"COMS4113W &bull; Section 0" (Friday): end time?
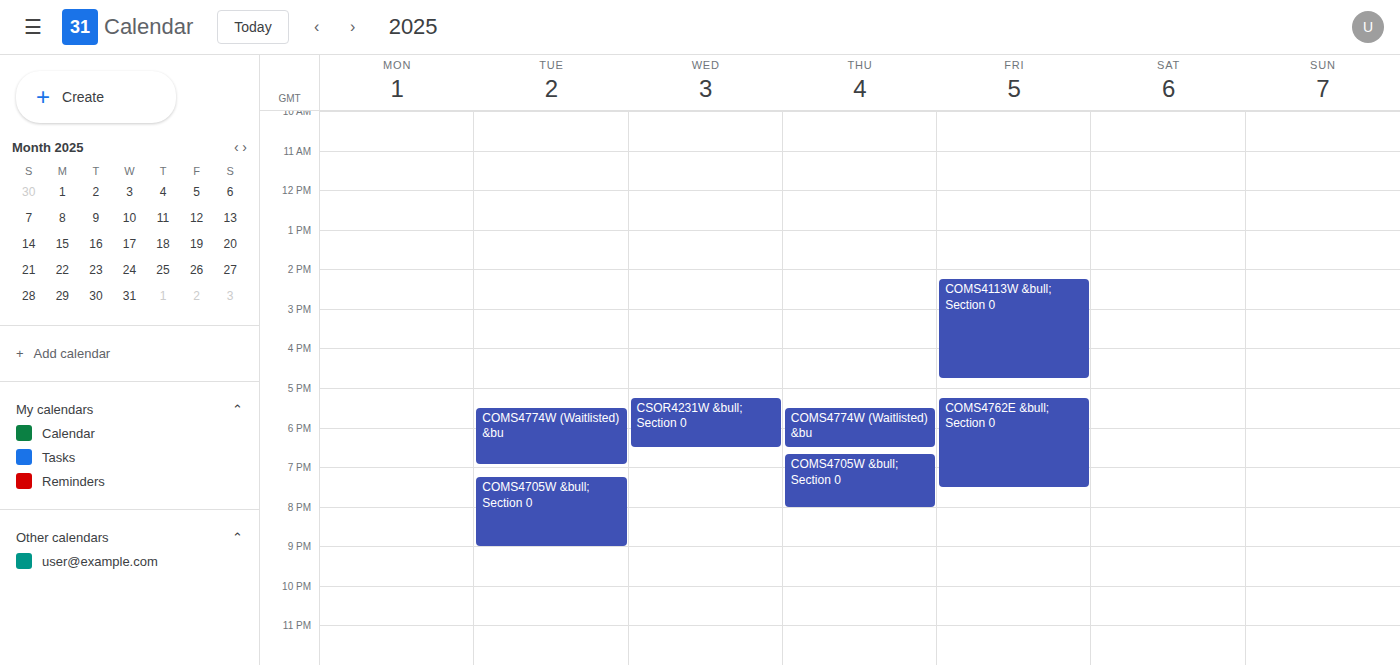
4:45 PM